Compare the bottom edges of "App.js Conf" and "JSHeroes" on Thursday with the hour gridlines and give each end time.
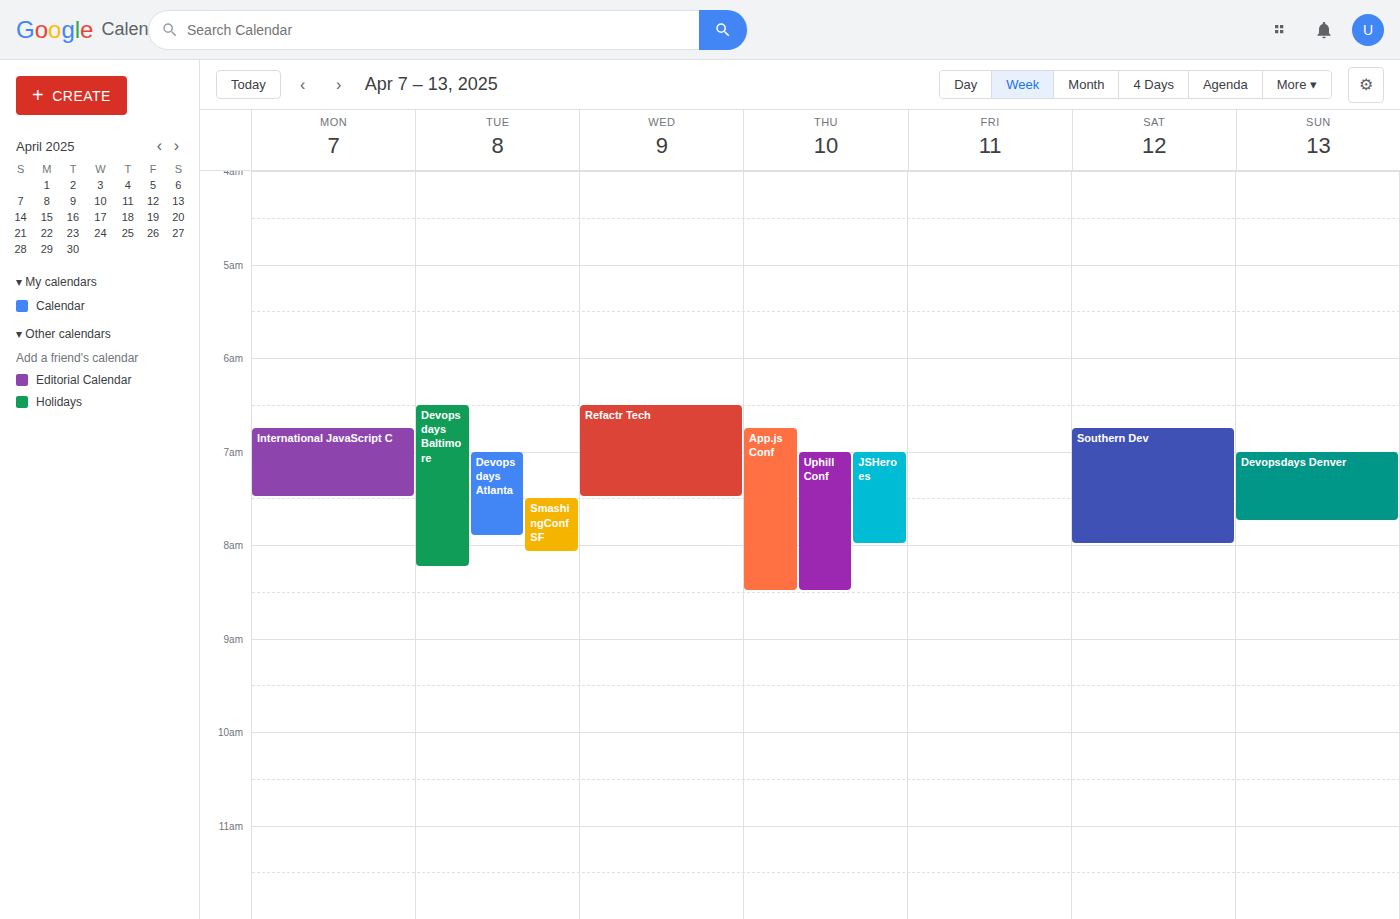
"App.js Conf": 8:30 AM, halfway between the 8 AM and 9 AM lines. "JSHeroes": 8:00 AM, exactly on the 8 AM line.